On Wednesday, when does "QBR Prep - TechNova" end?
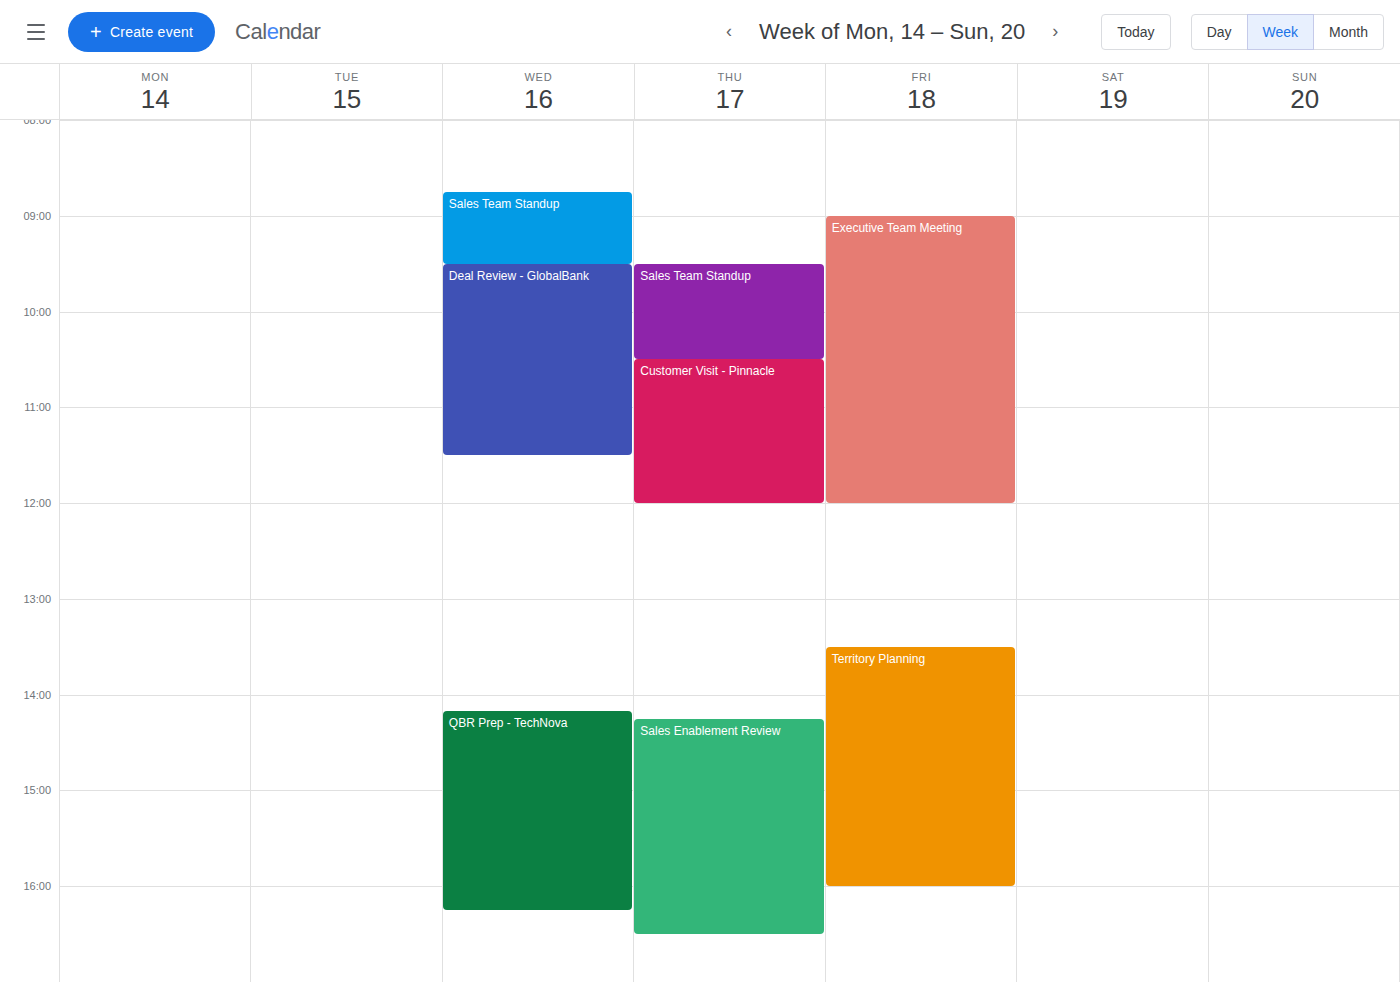
4:15 PM